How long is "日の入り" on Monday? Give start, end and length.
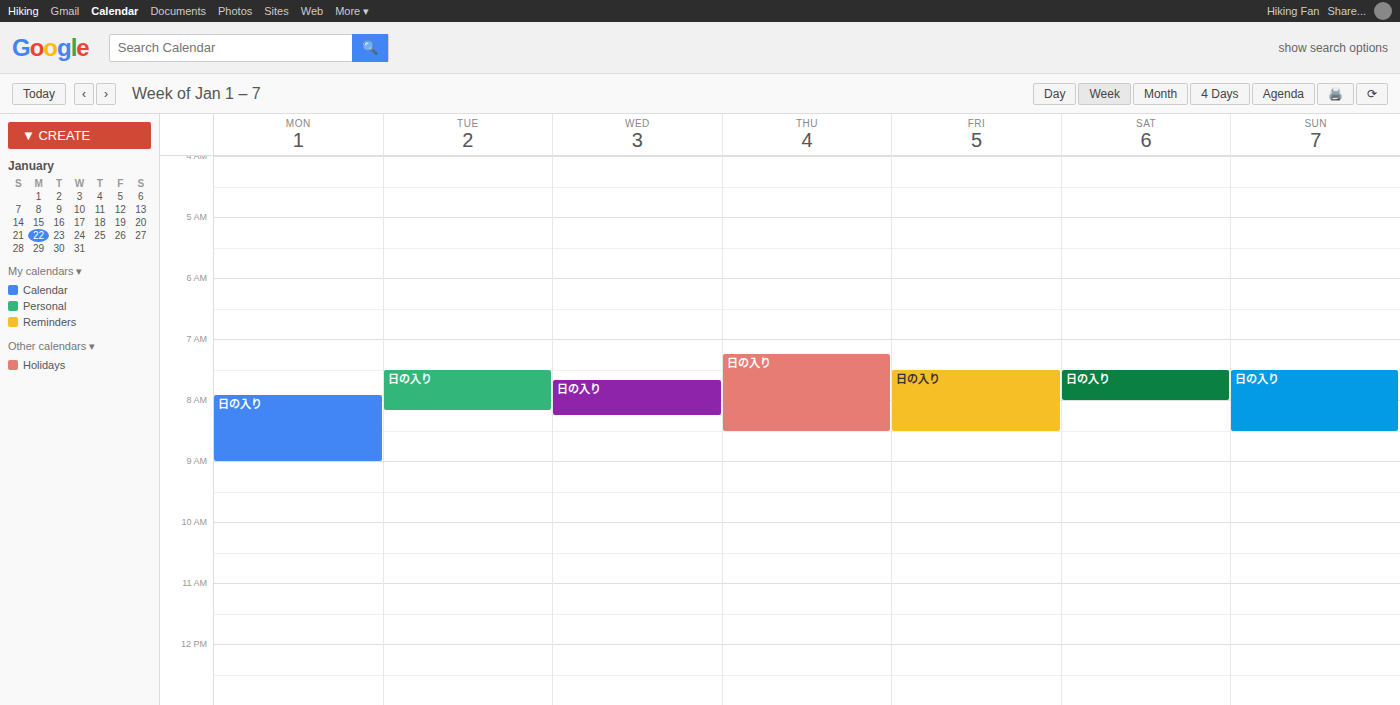
7:55 AM to 9:00 AM, 1 hour 5 minutes